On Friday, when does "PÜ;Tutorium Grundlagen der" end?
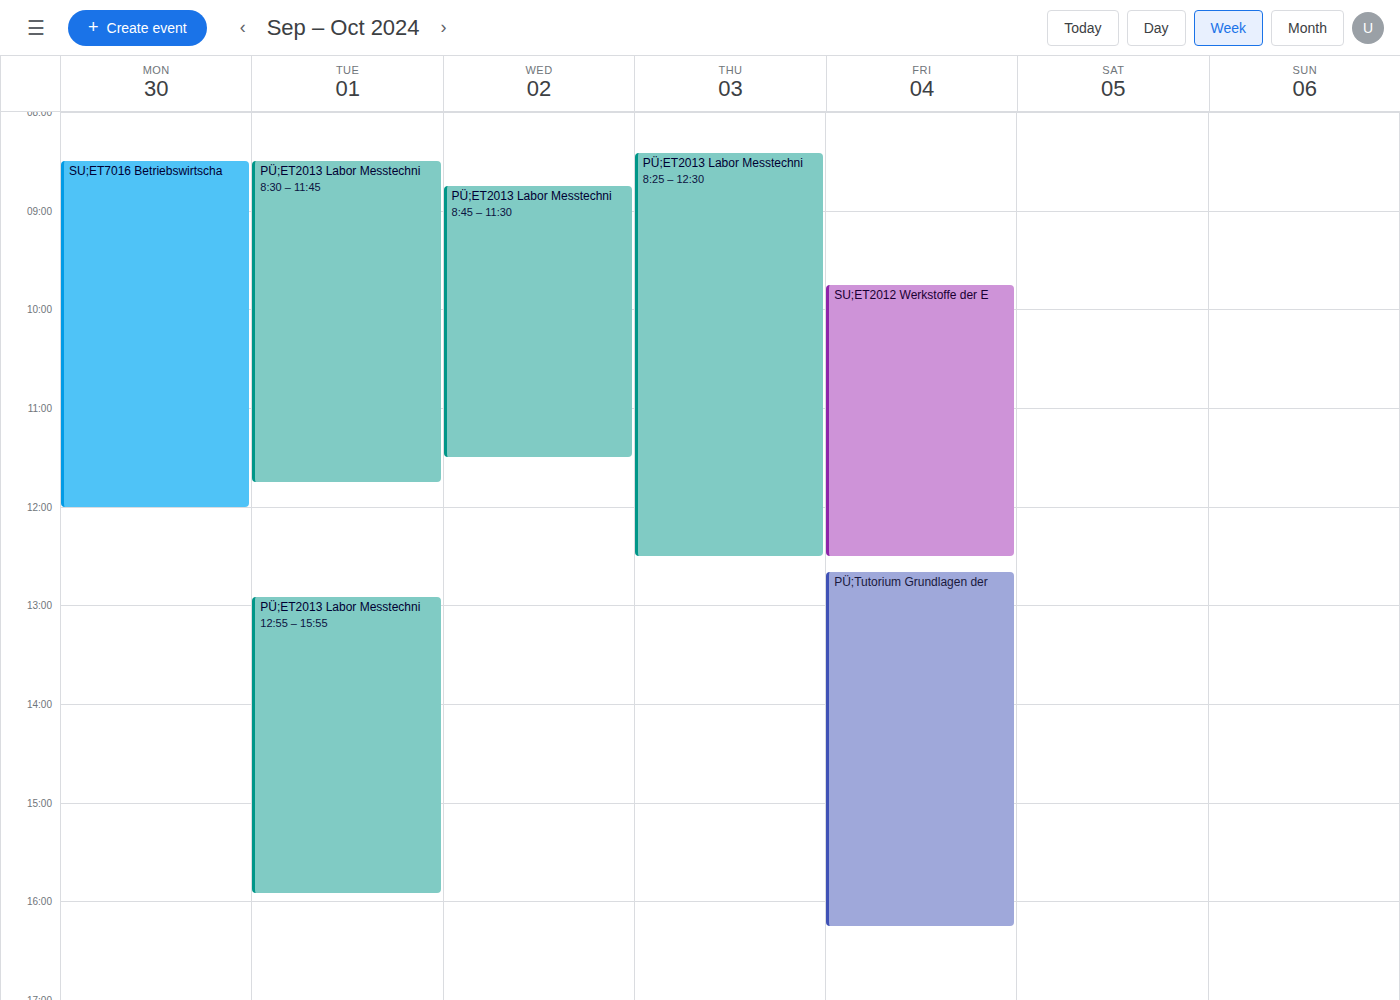
4:15 PM